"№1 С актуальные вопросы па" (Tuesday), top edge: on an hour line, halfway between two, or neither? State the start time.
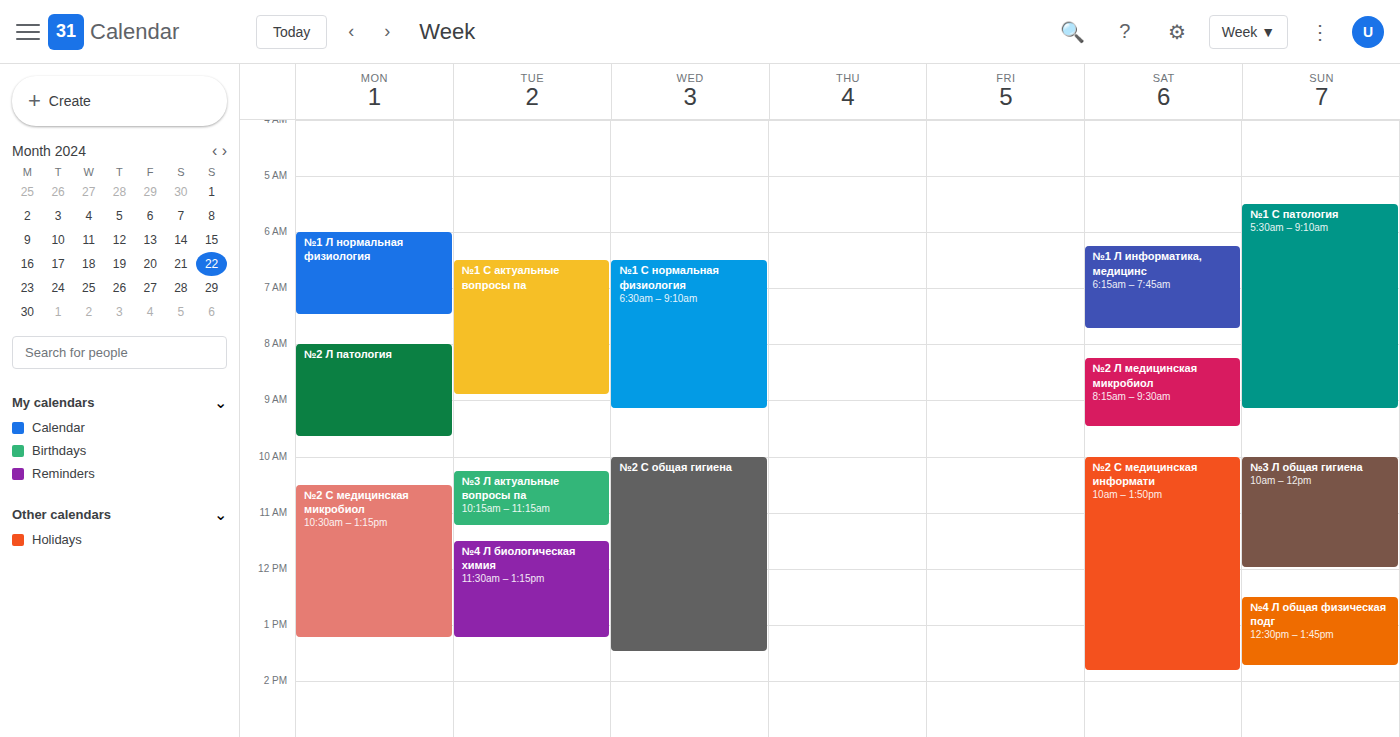
6:30 AM -- halfway between the 6 AM and 7 AM lines.